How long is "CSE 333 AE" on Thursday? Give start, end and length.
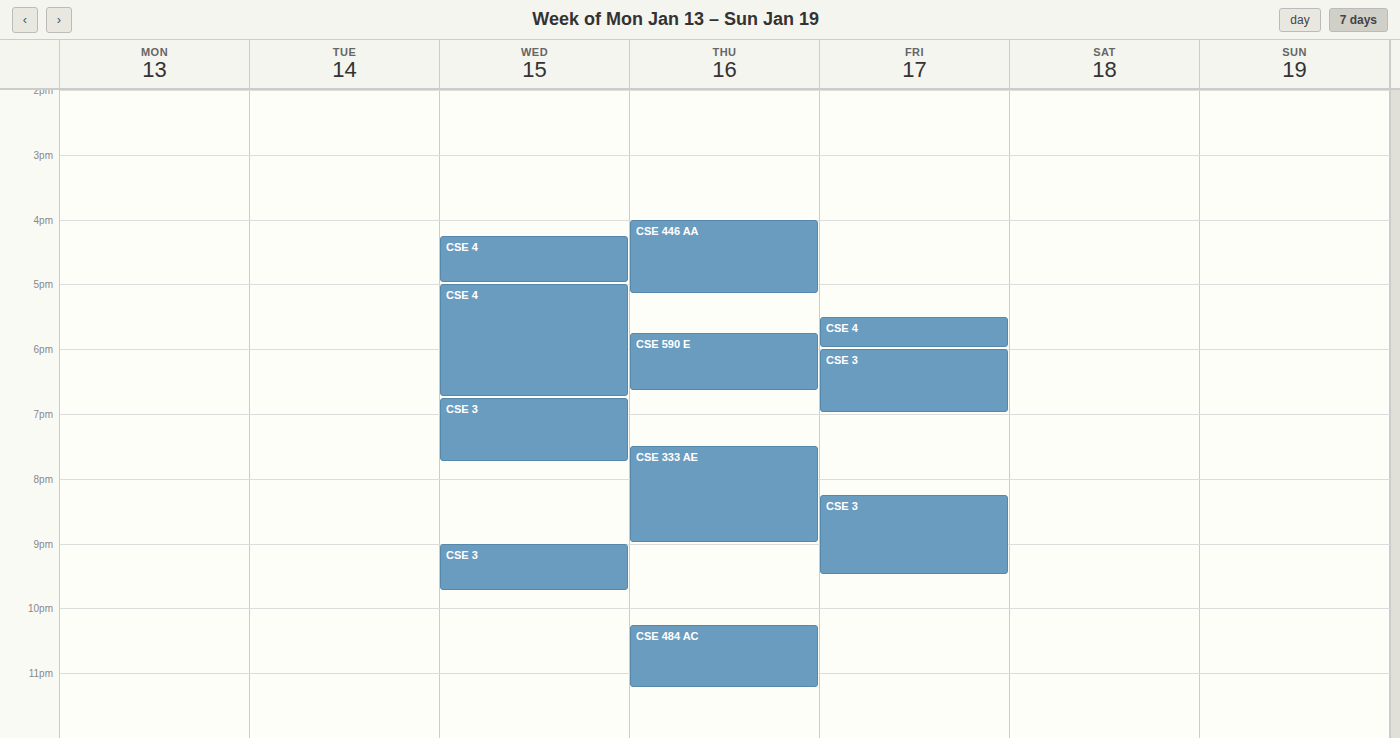
7:30 PM to 9:00 PM, 1 hour 30 minutes